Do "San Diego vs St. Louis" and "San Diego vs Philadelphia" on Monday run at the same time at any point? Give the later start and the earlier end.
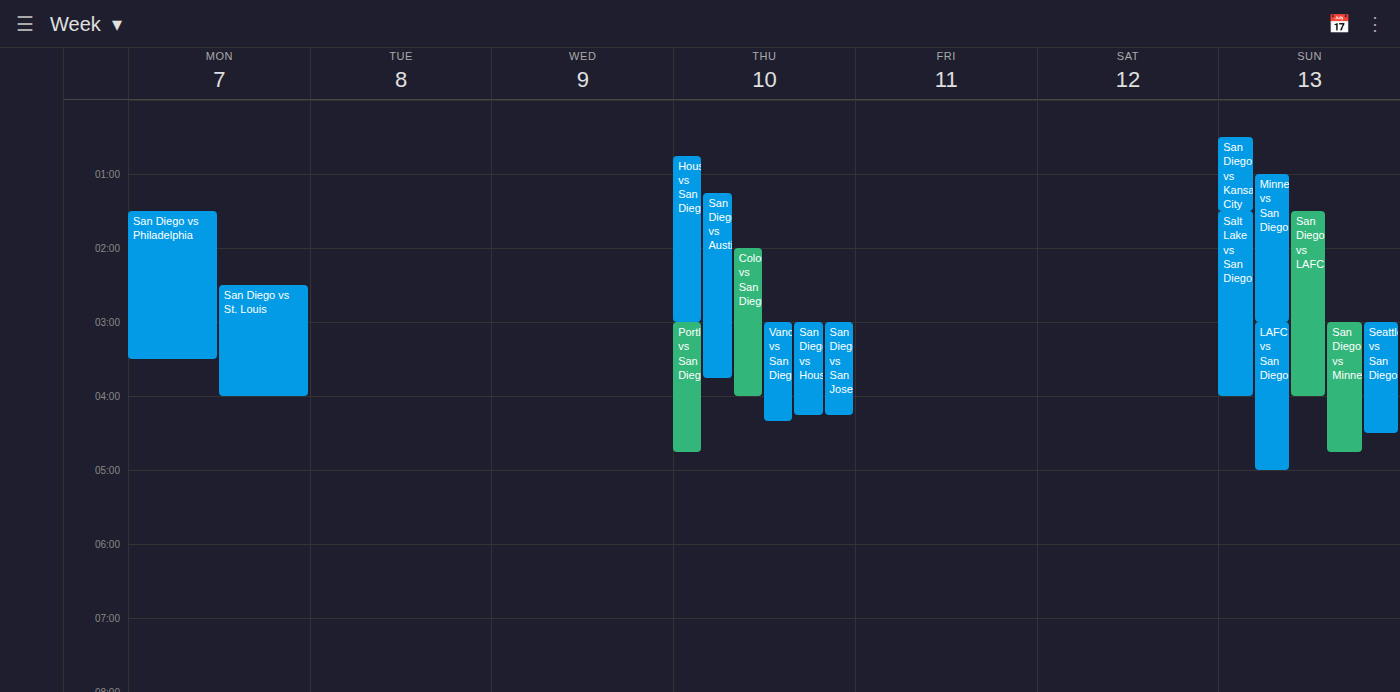
"San Diego vs St. Louis" starts at 2:30 AM, before "San Diego vs Philadelphia" ends at 3:30 AM -- they overlap.